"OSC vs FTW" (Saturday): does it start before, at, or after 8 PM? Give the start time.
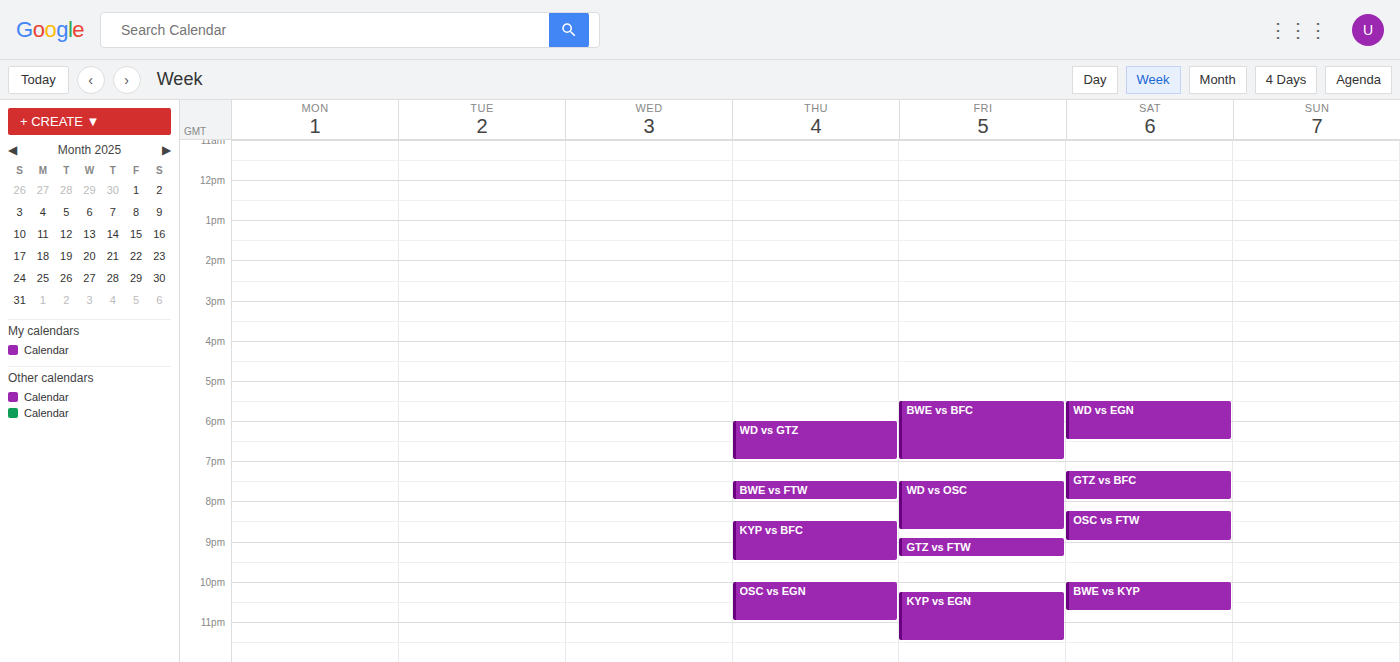
8:15 PM -- after 8 PM, 15 minutes below the 8 PM line.